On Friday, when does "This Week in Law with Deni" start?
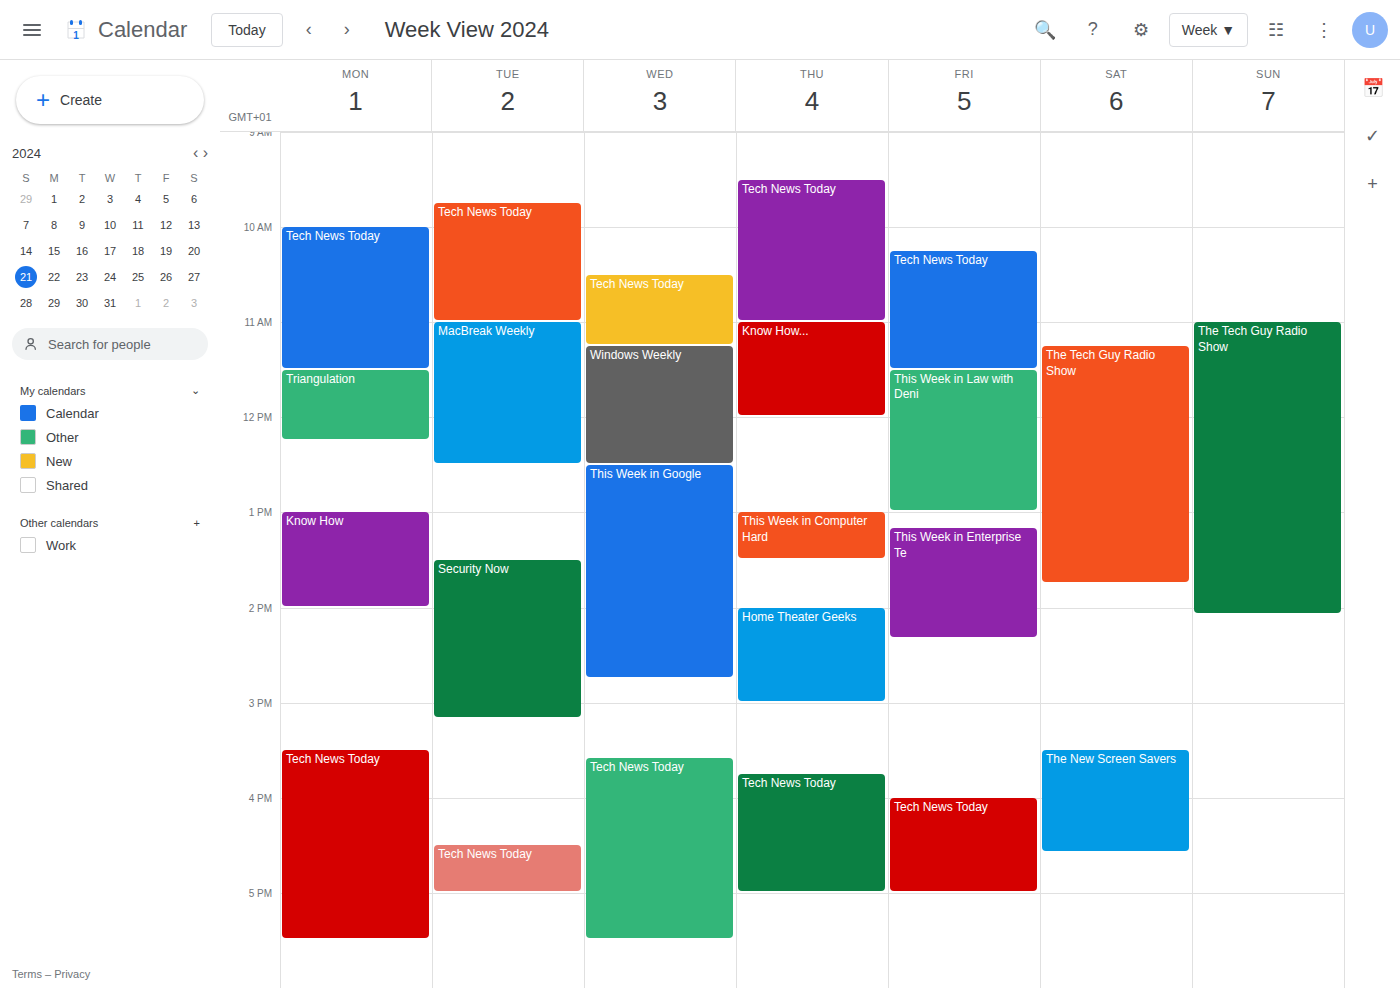
11:30 AM